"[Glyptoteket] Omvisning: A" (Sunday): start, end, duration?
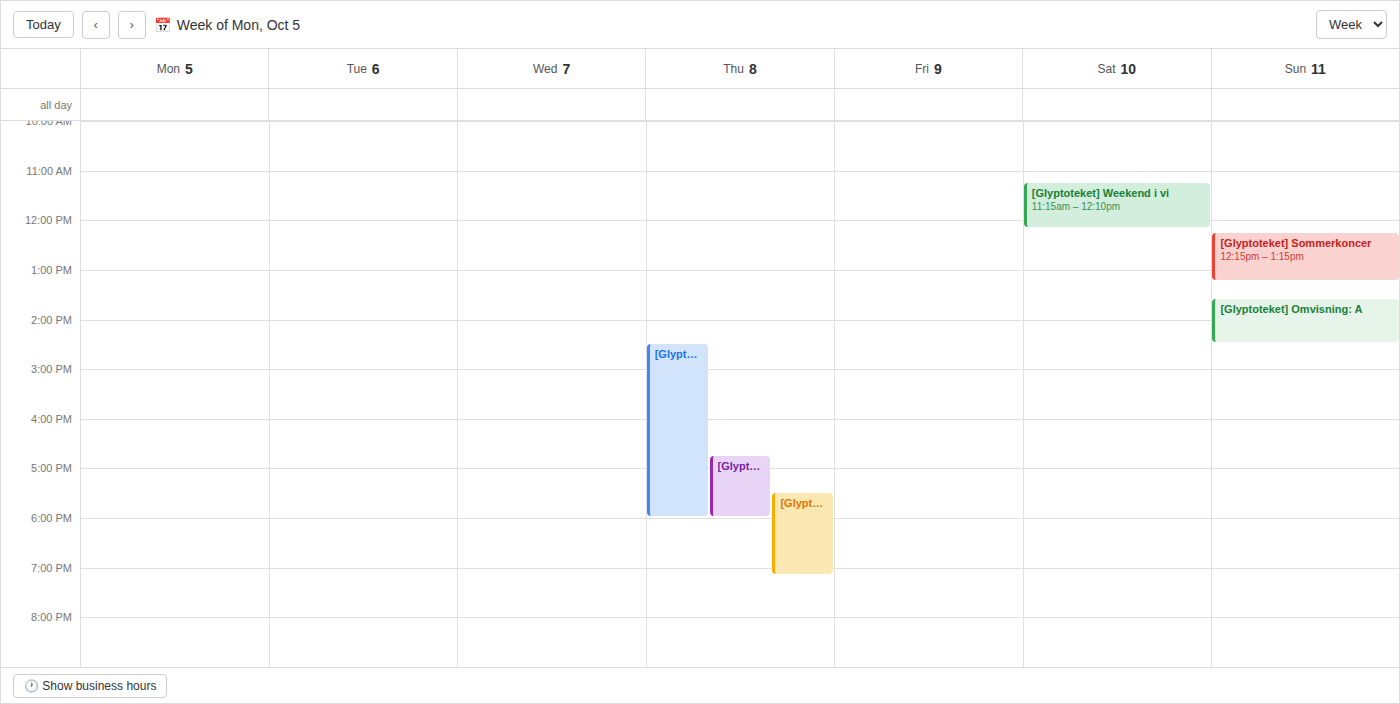
1:35 PM to 2:30 PM, 55 minutes